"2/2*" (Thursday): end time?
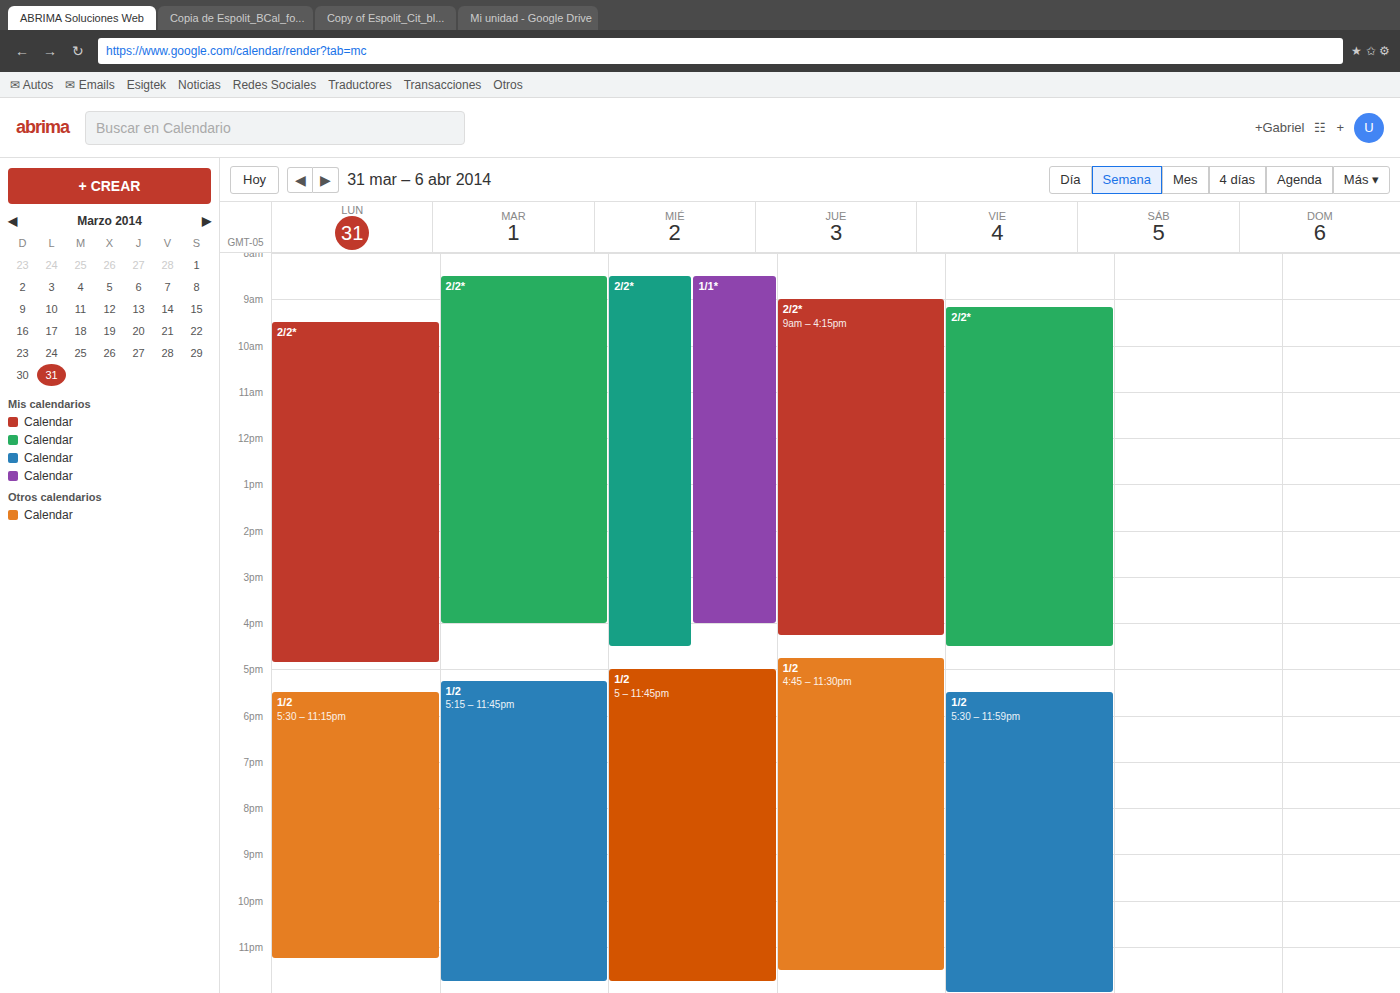
4:15 PM